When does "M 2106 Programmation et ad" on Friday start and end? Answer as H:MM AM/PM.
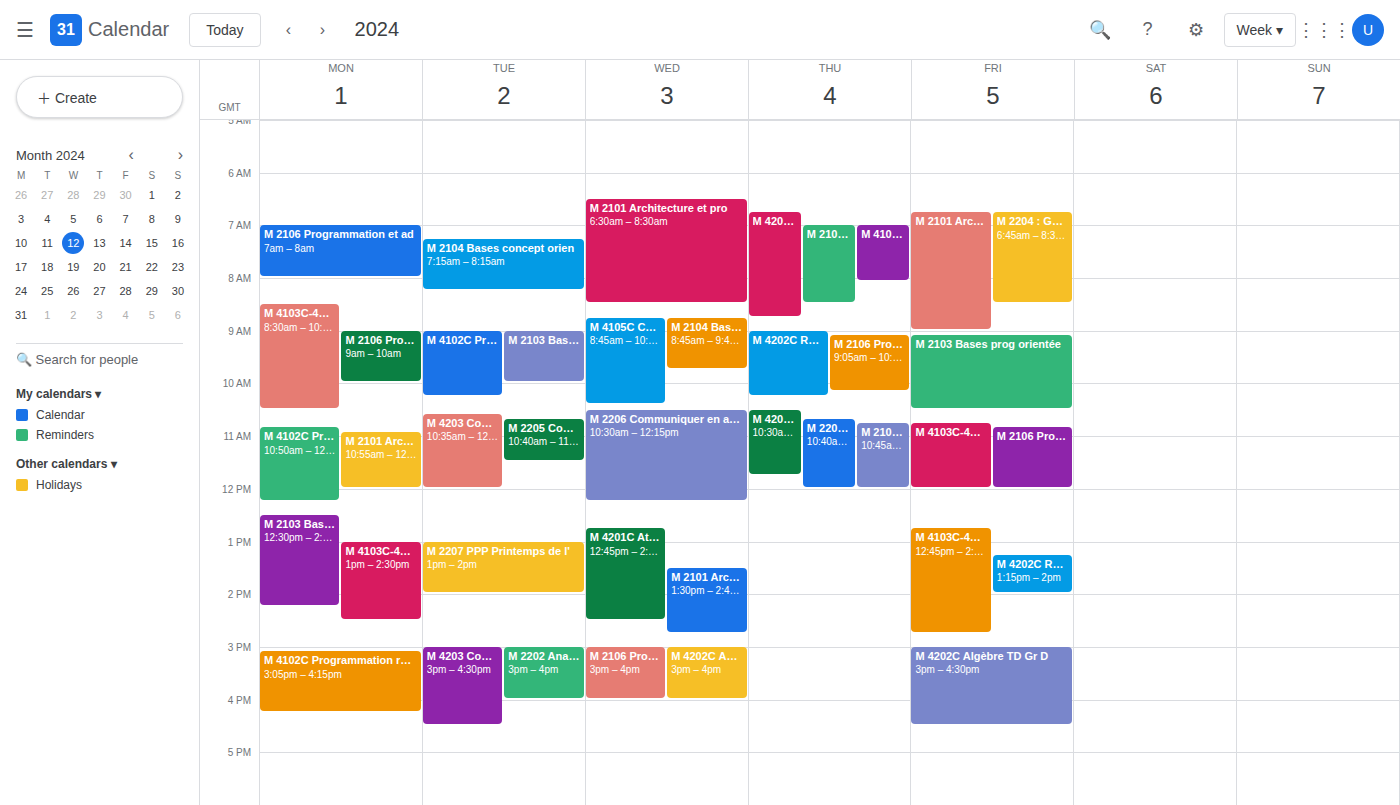
10:50 AM to 12:00 PM